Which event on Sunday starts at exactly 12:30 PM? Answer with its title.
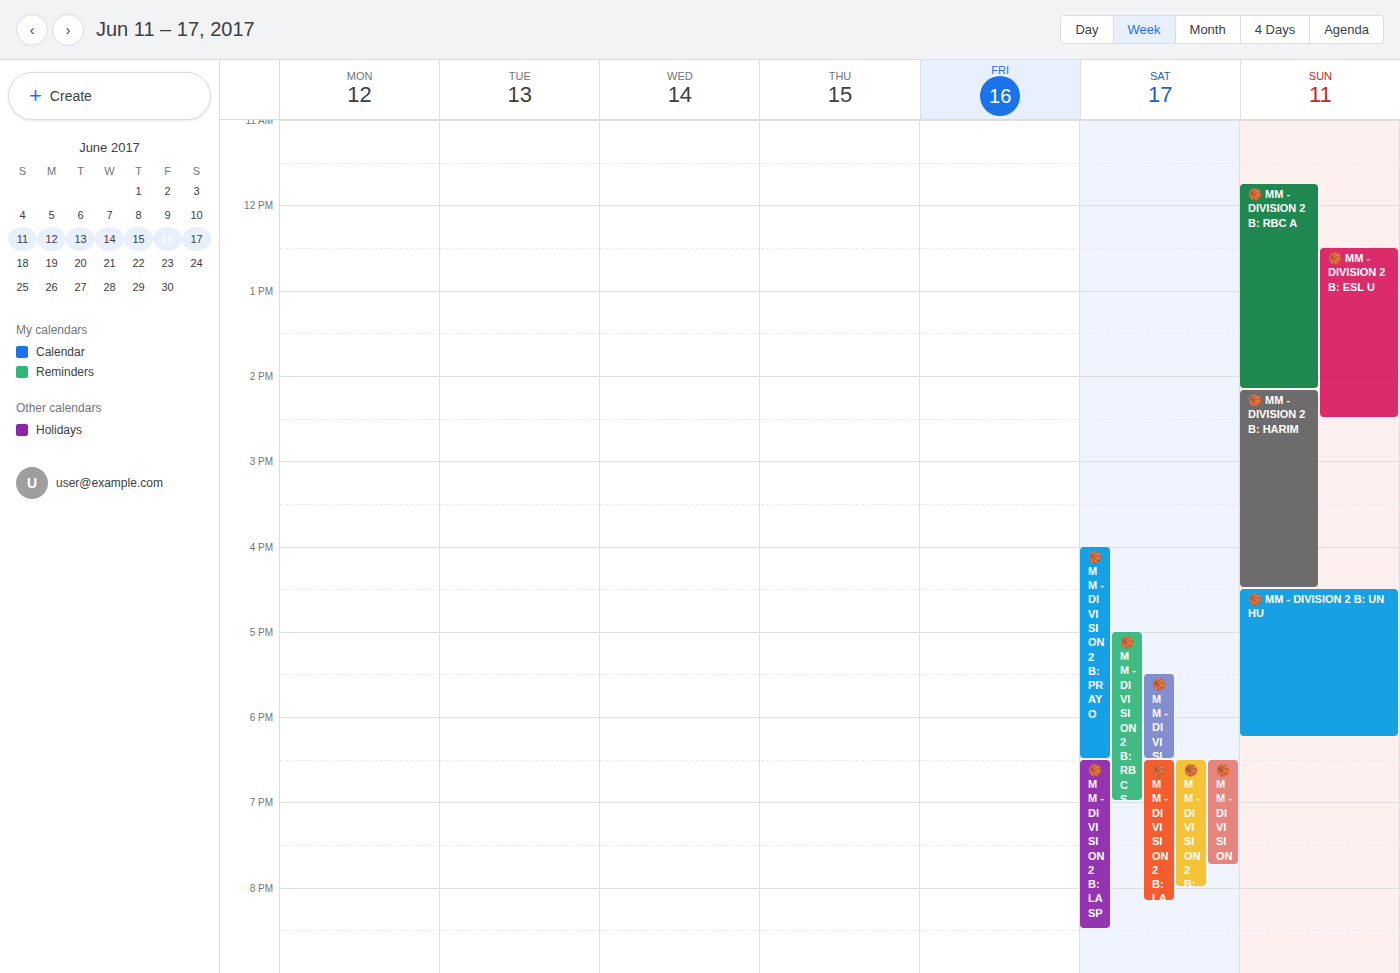
"🏀 MM - DIVISION 2 B: ESL U"